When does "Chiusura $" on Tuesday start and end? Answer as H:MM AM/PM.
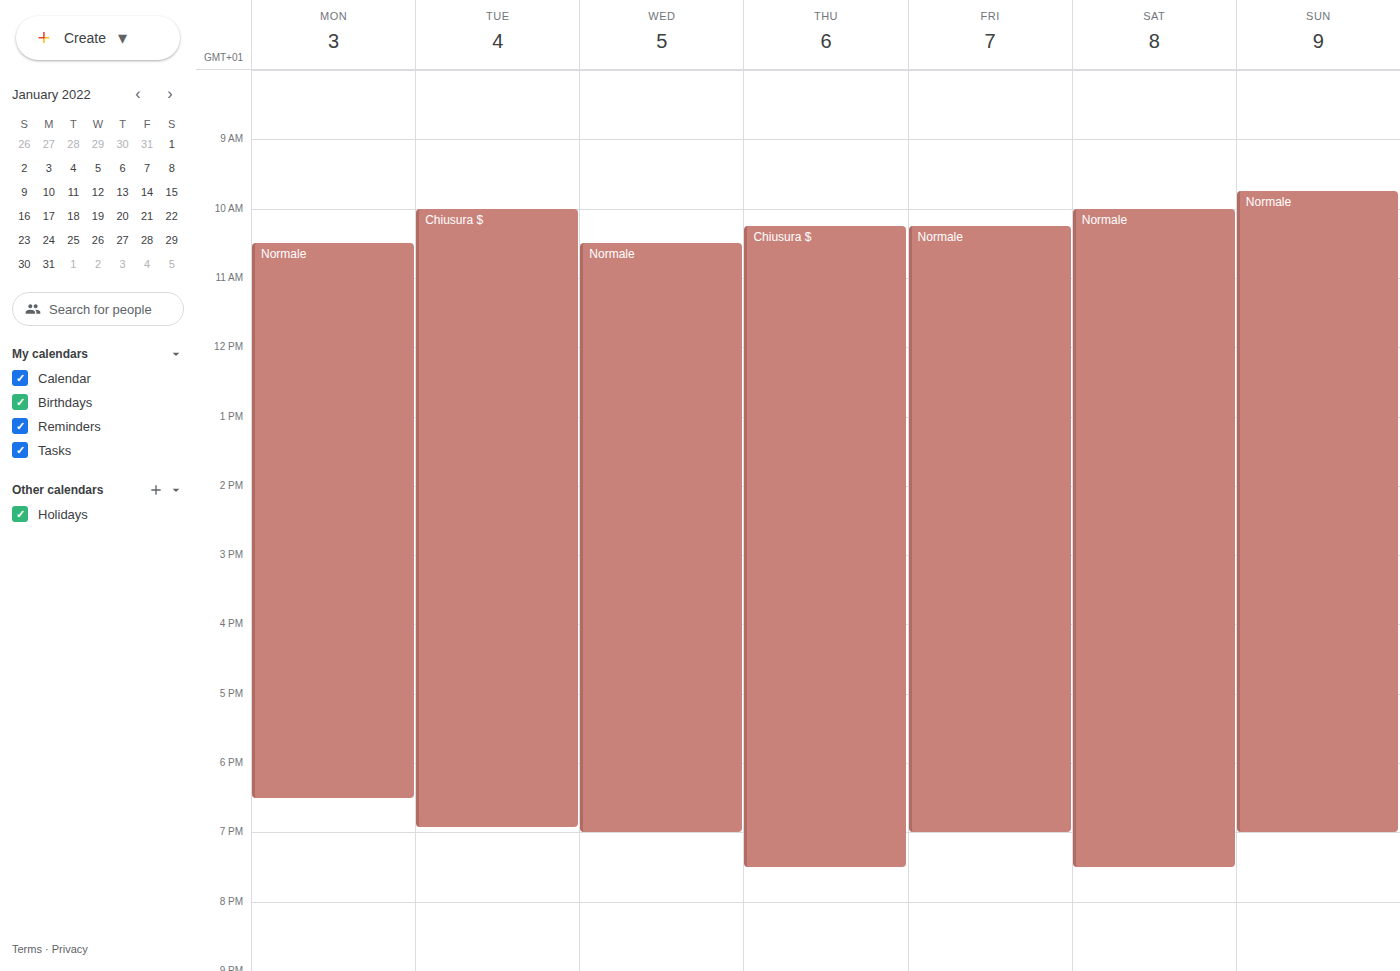
10:00 AM to 6:55 PM